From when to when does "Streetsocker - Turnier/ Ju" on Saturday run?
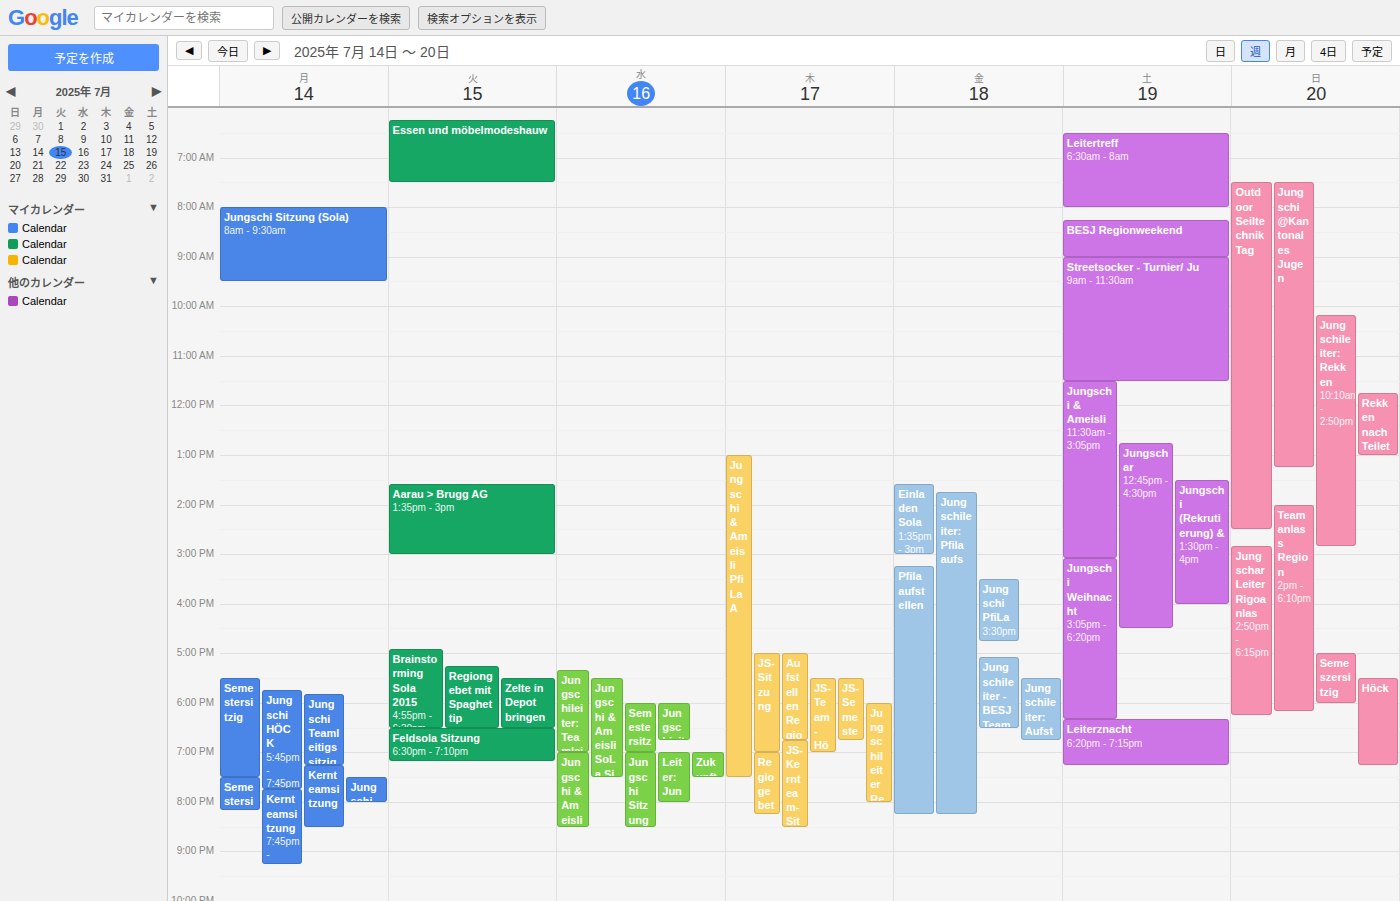
9:00 AM to 11:30 AM